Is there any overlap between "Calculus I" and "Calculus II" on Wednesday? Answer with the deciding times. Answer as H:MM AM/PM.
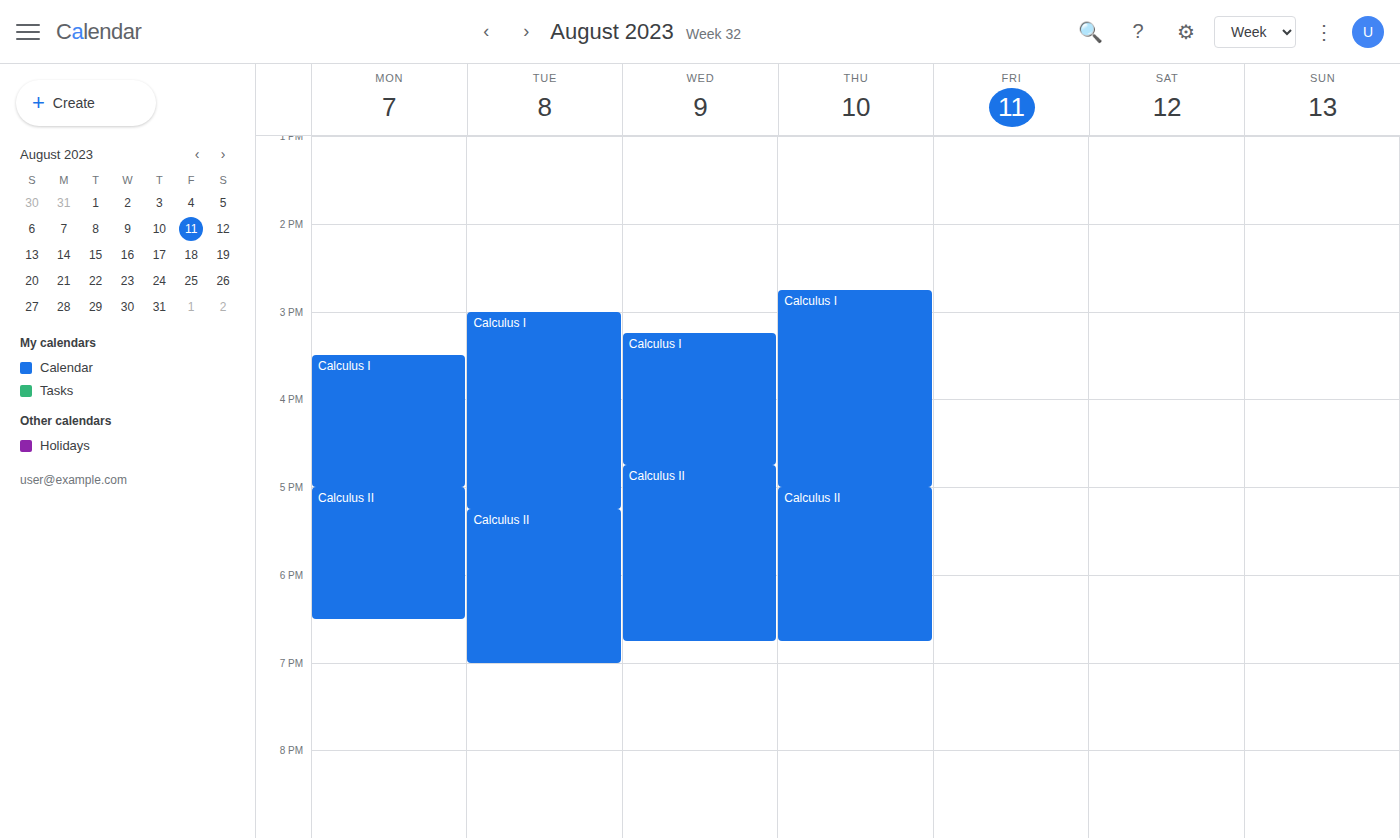
"Calculus I" ends at 4:45 PM, exactly when "Calculus II" starts -- they touch but do not overlap.